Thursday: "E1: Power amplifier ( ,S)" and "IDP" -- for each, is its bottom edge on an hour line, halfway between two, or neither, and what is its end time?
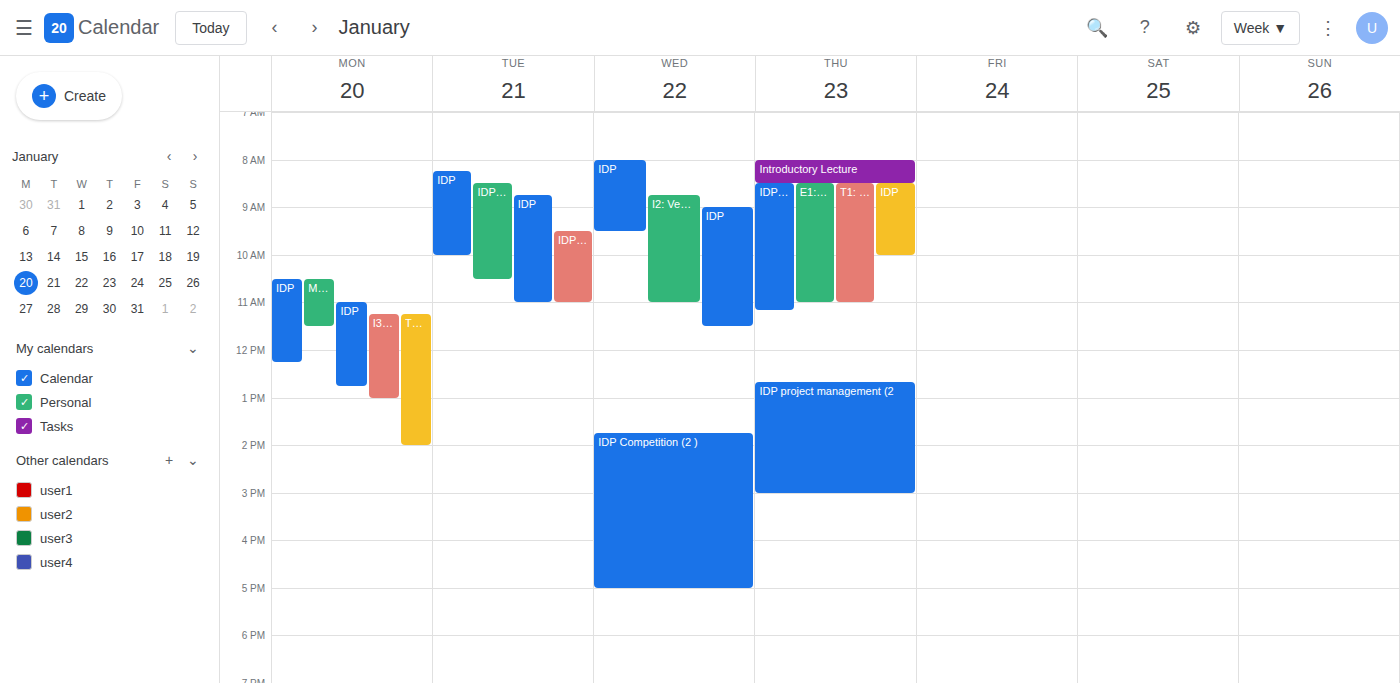
"E1: Power amplifier ( ,S)": 11:00 AM, exactly on the 11 AM line. "IDP": 10:00 AM, exactly on the 10 AM line.